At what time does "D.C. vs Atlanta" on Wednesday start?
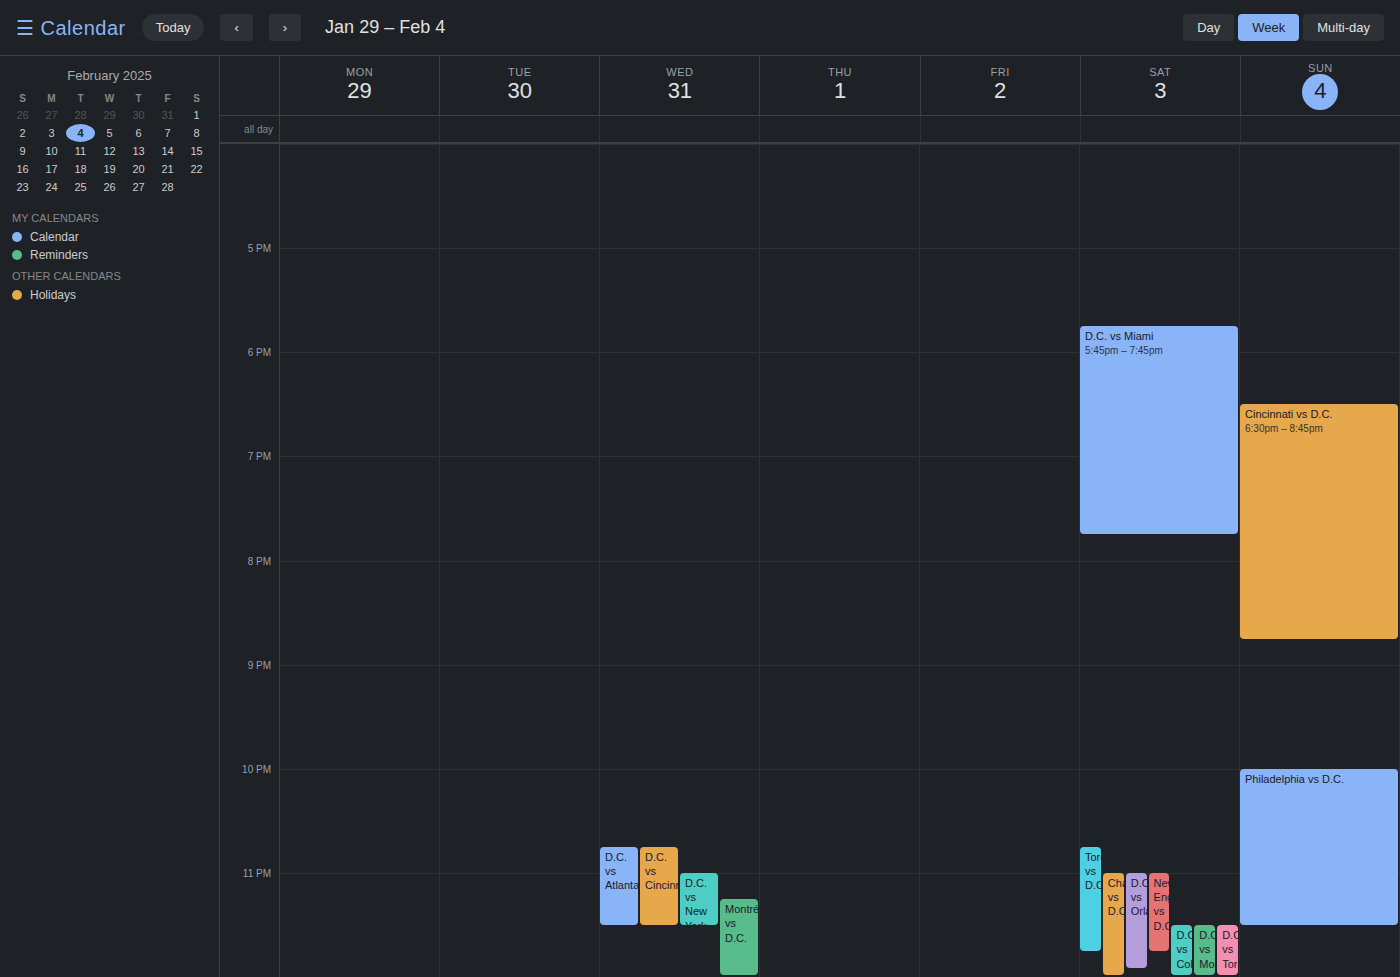
10:45 PM